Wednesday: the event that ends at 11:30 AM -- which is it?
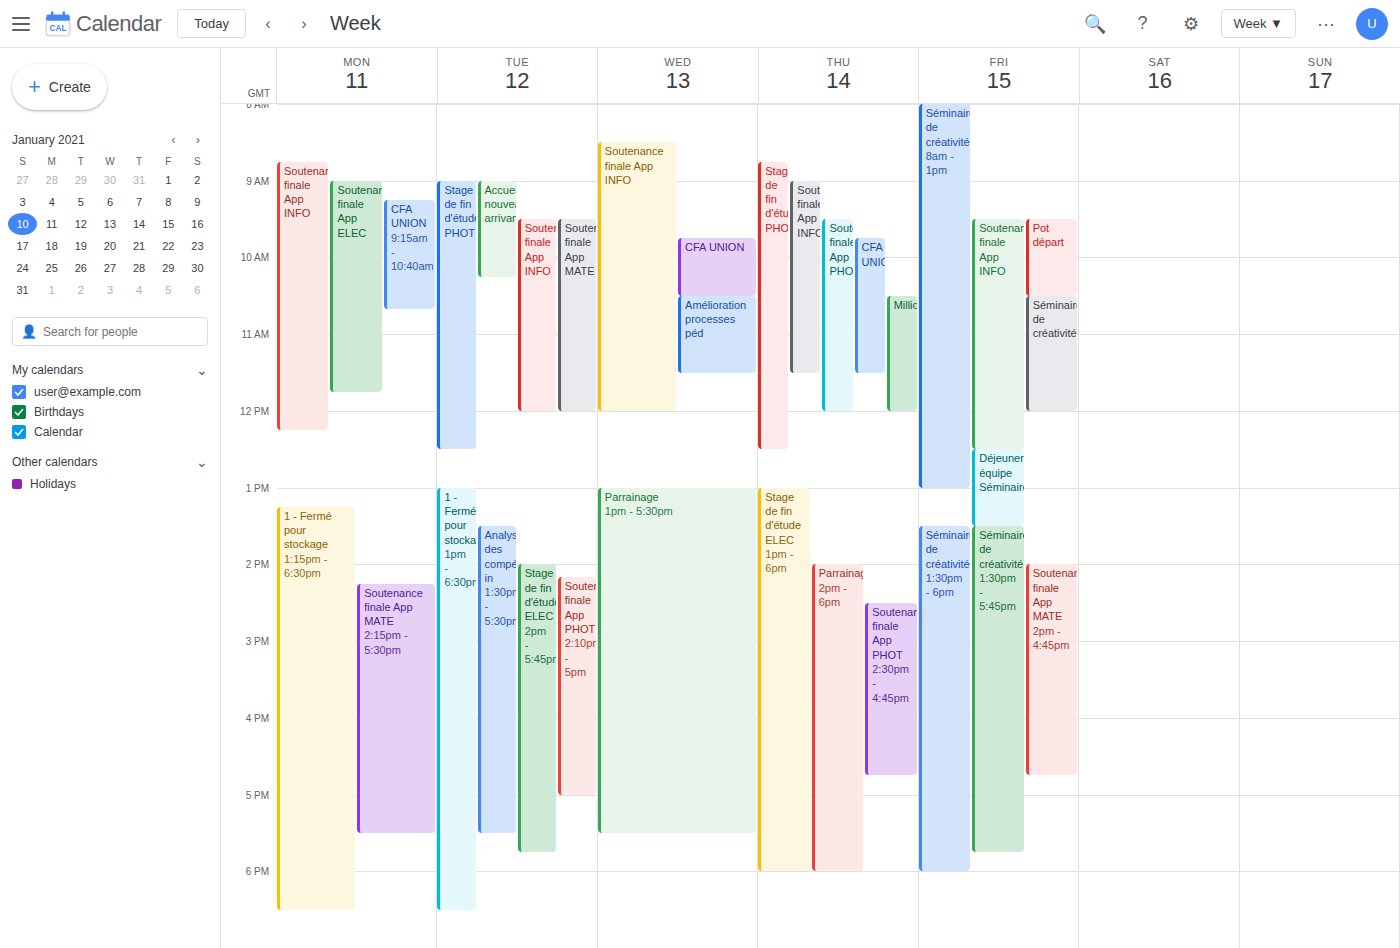
"Amélioration processes péd"